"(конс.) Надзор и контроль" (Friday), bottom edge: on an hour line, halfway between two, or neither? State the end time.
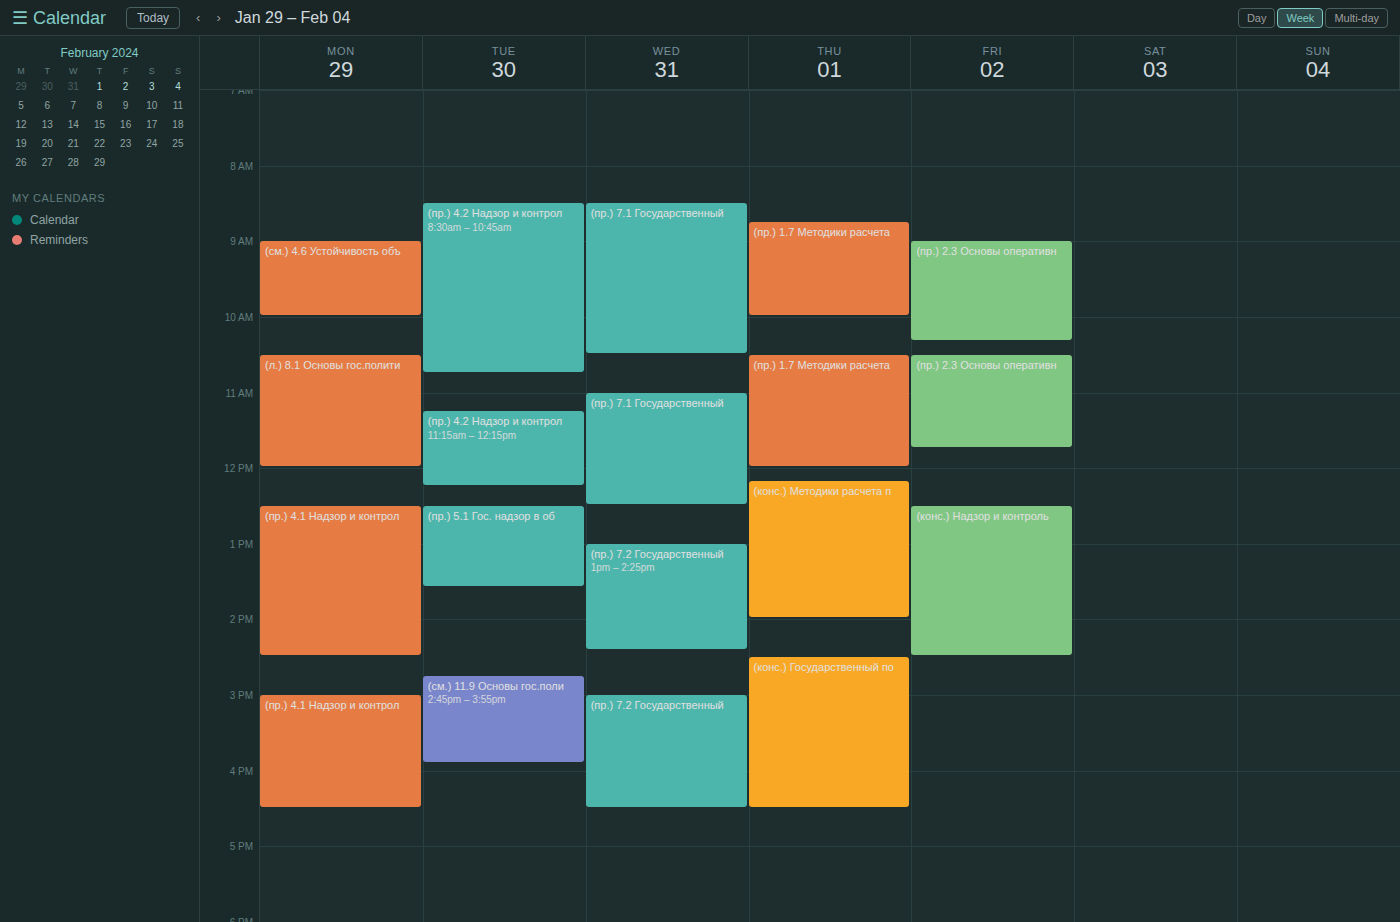
2:30 PM -- halfway between the 2 PM and 3 PM lines.